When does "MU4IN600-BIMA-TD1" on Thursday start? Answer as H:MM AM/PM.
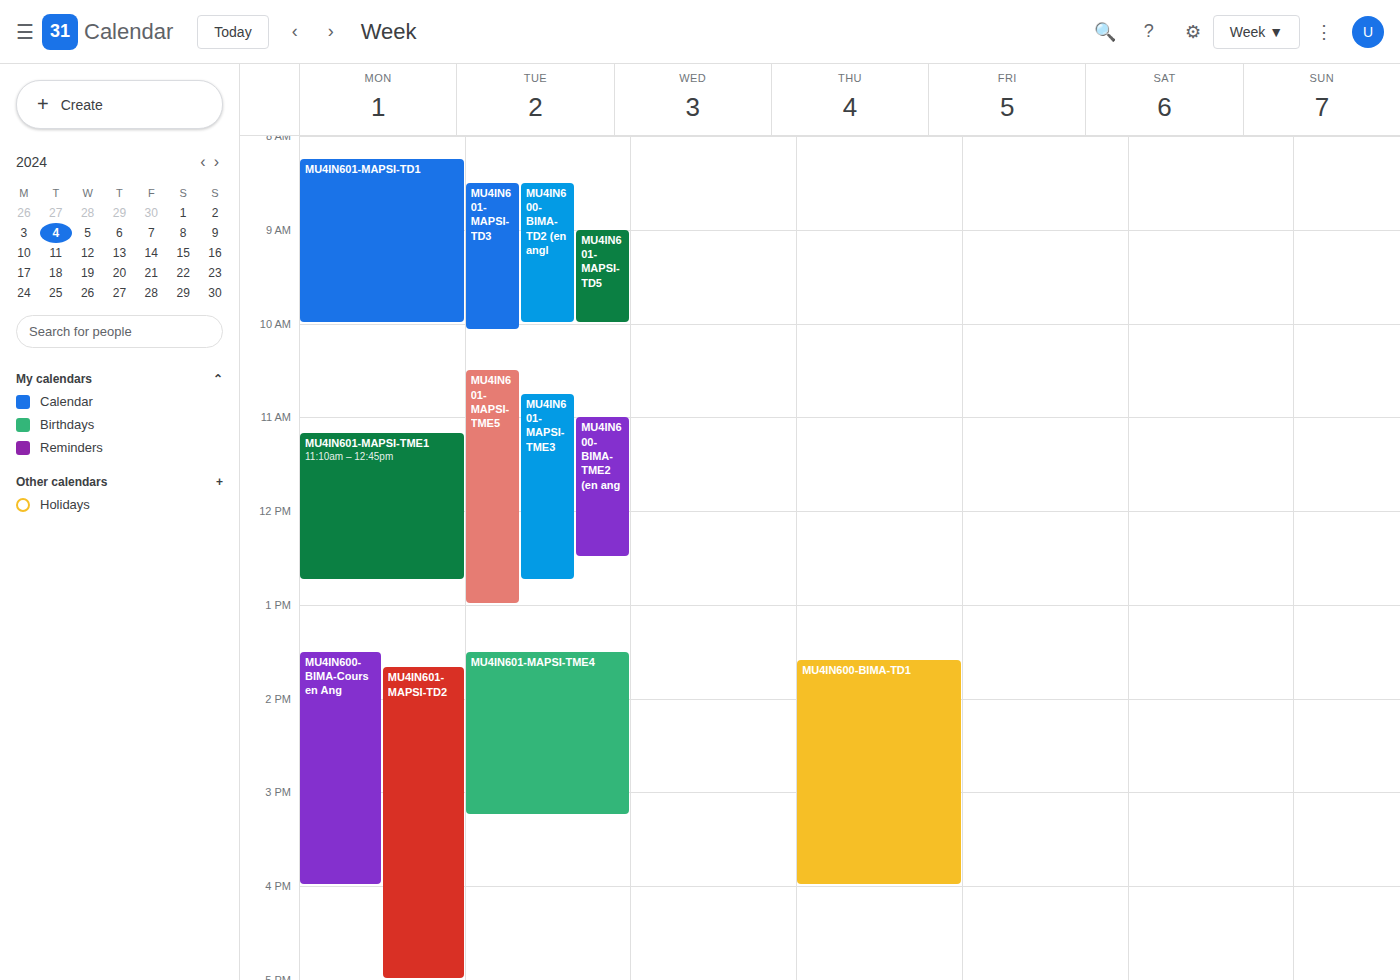
1:35 PM